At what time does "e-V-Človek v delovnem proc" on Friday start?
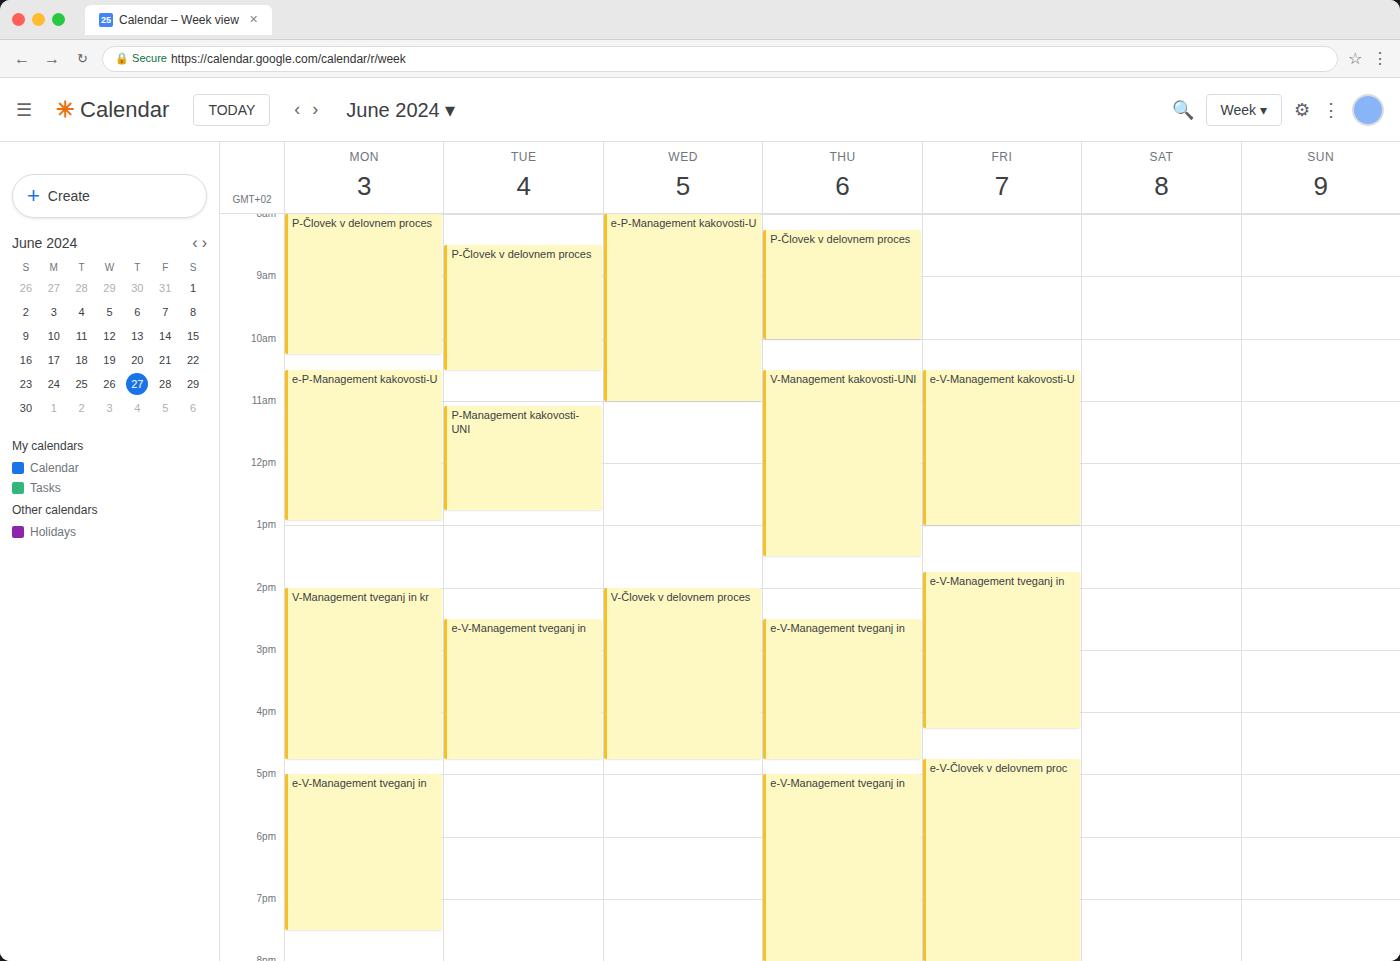
4:45 PM